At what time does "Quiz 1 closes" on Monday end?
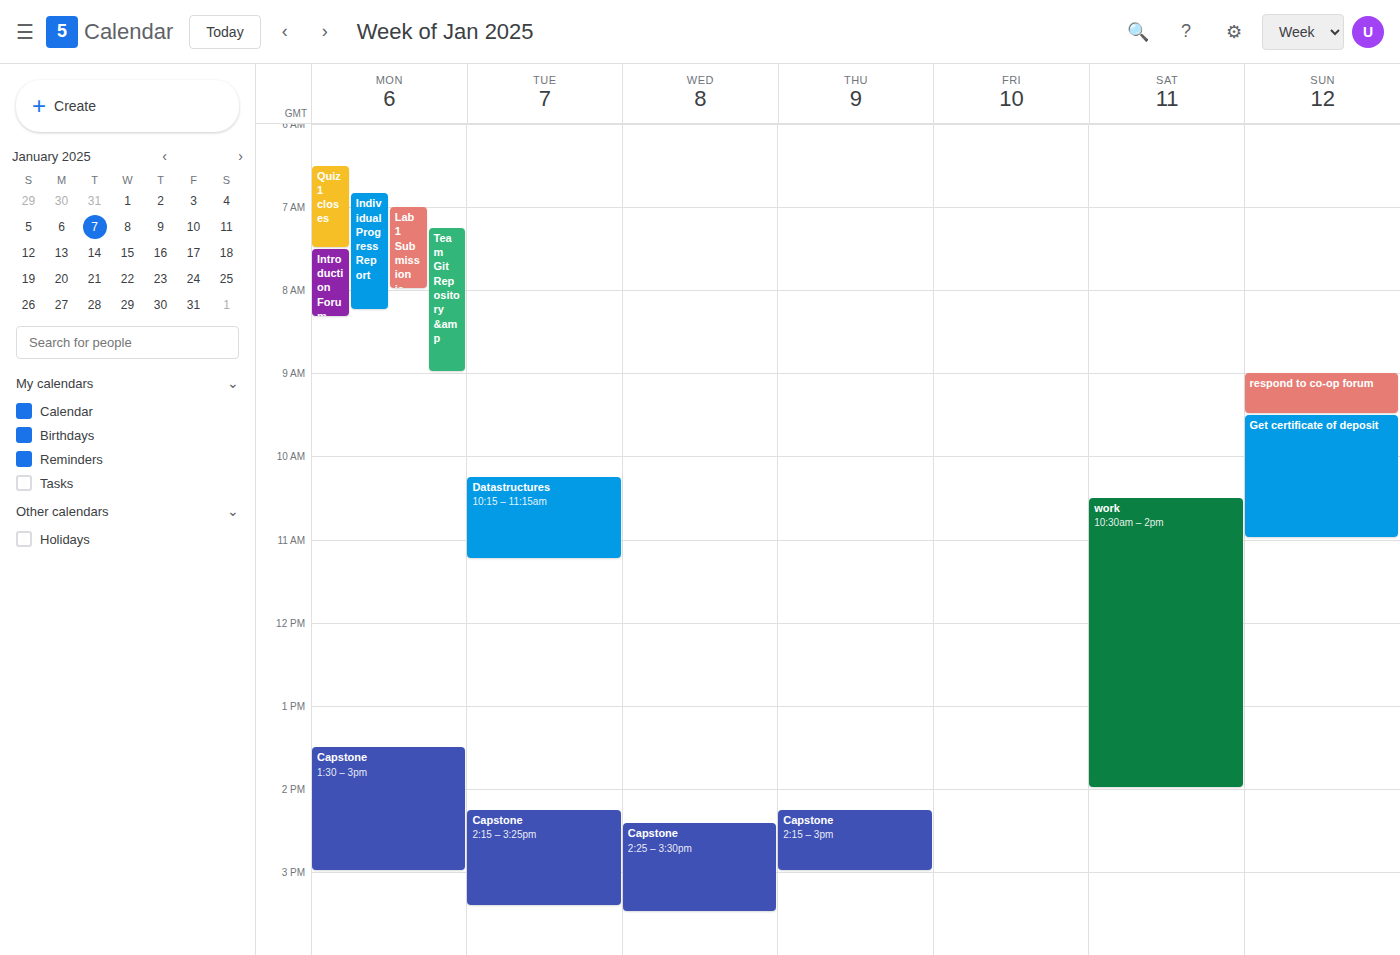
7:30 AM